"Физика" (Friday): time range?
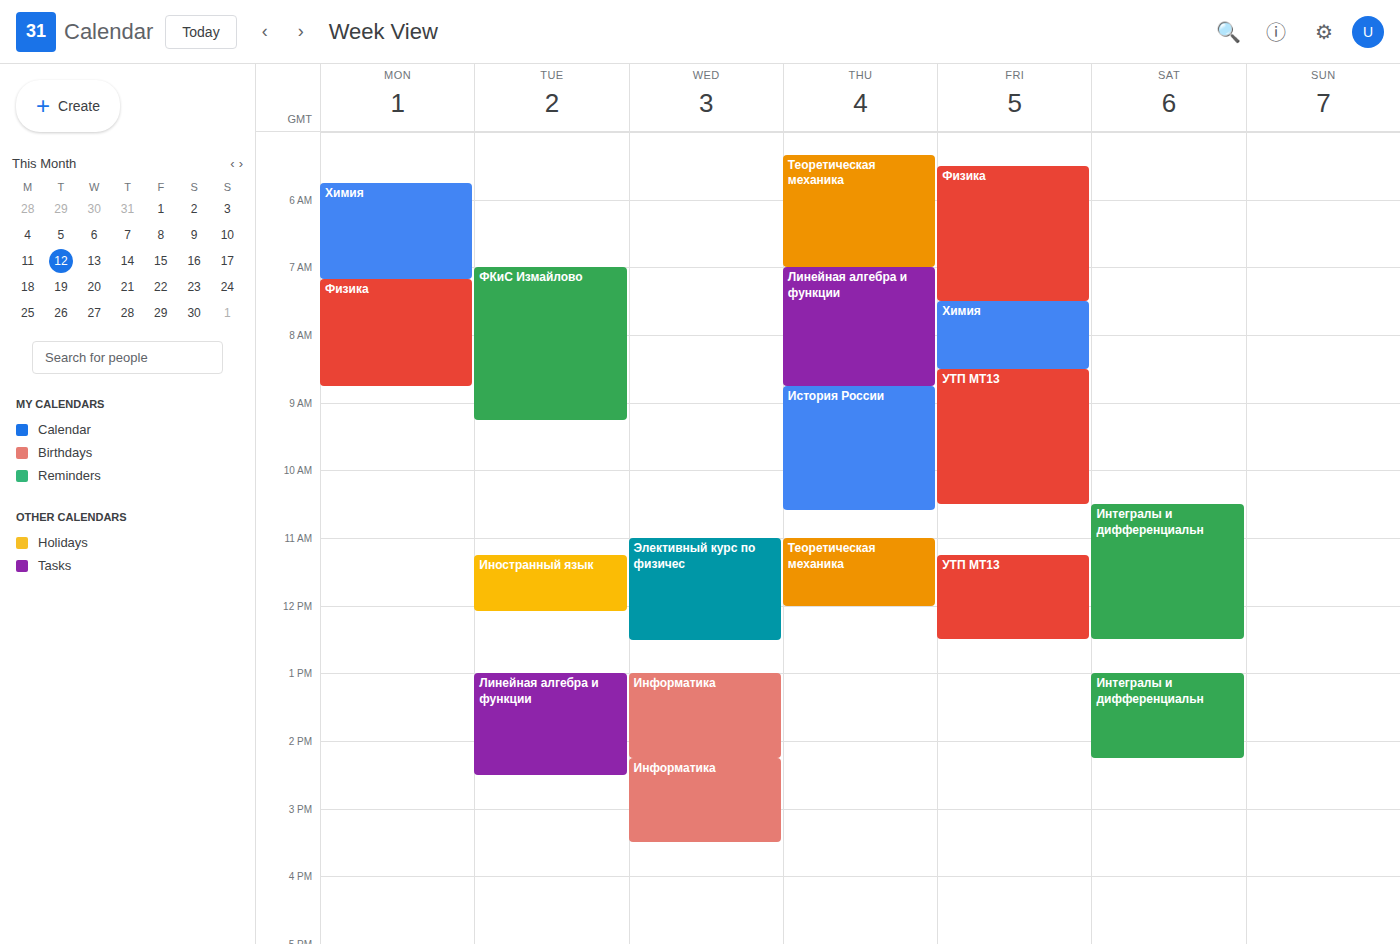
5:30 AM to 7:30 AM